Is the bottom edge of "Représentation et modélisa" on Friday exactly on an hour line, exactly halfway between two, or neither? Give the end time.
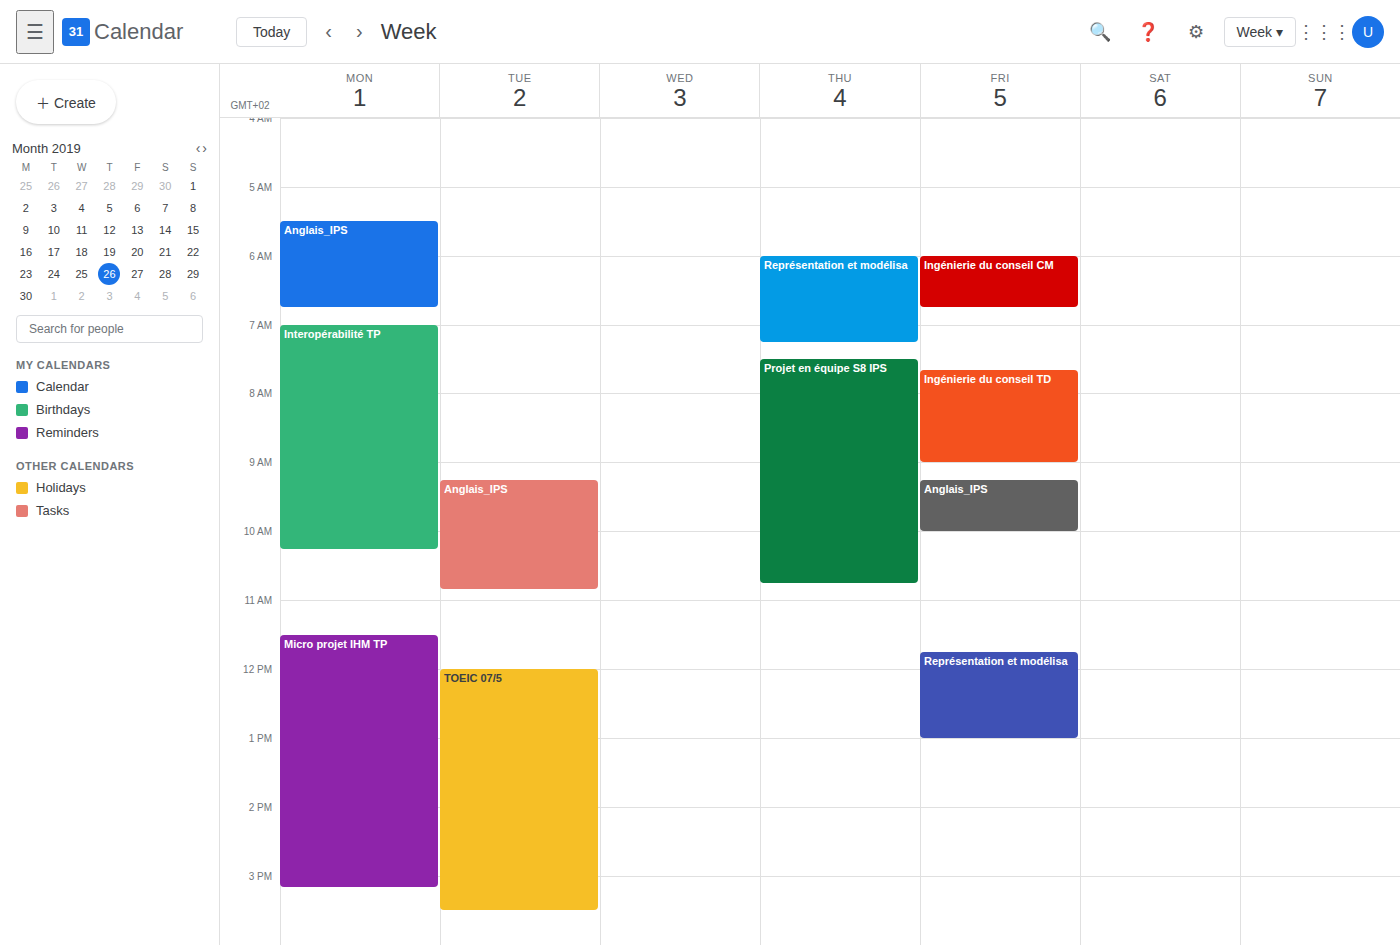
13:00 -- exactly on the 13:00 line.